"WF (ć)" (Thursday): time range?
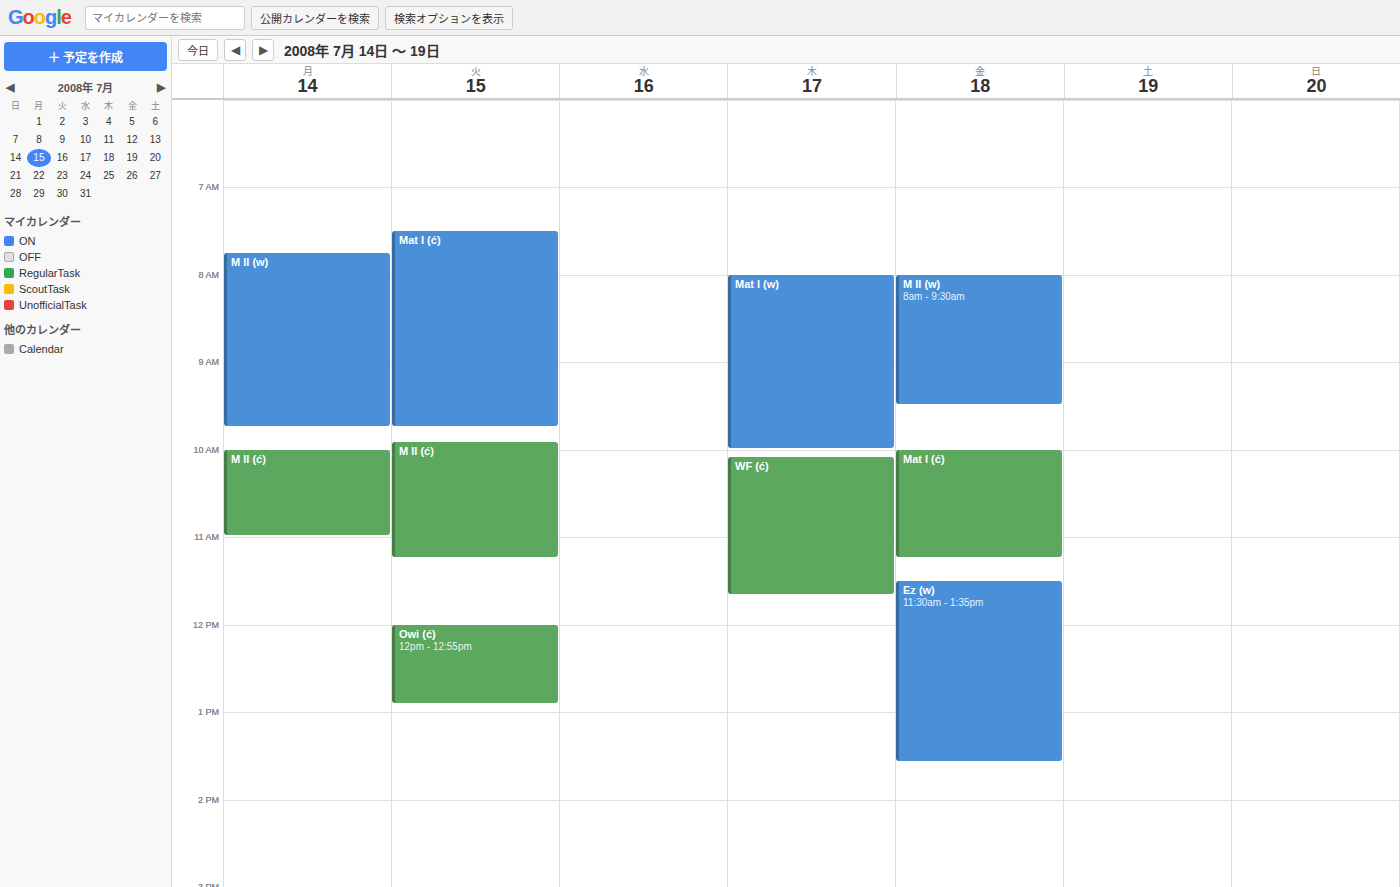
10:05 to 11:40